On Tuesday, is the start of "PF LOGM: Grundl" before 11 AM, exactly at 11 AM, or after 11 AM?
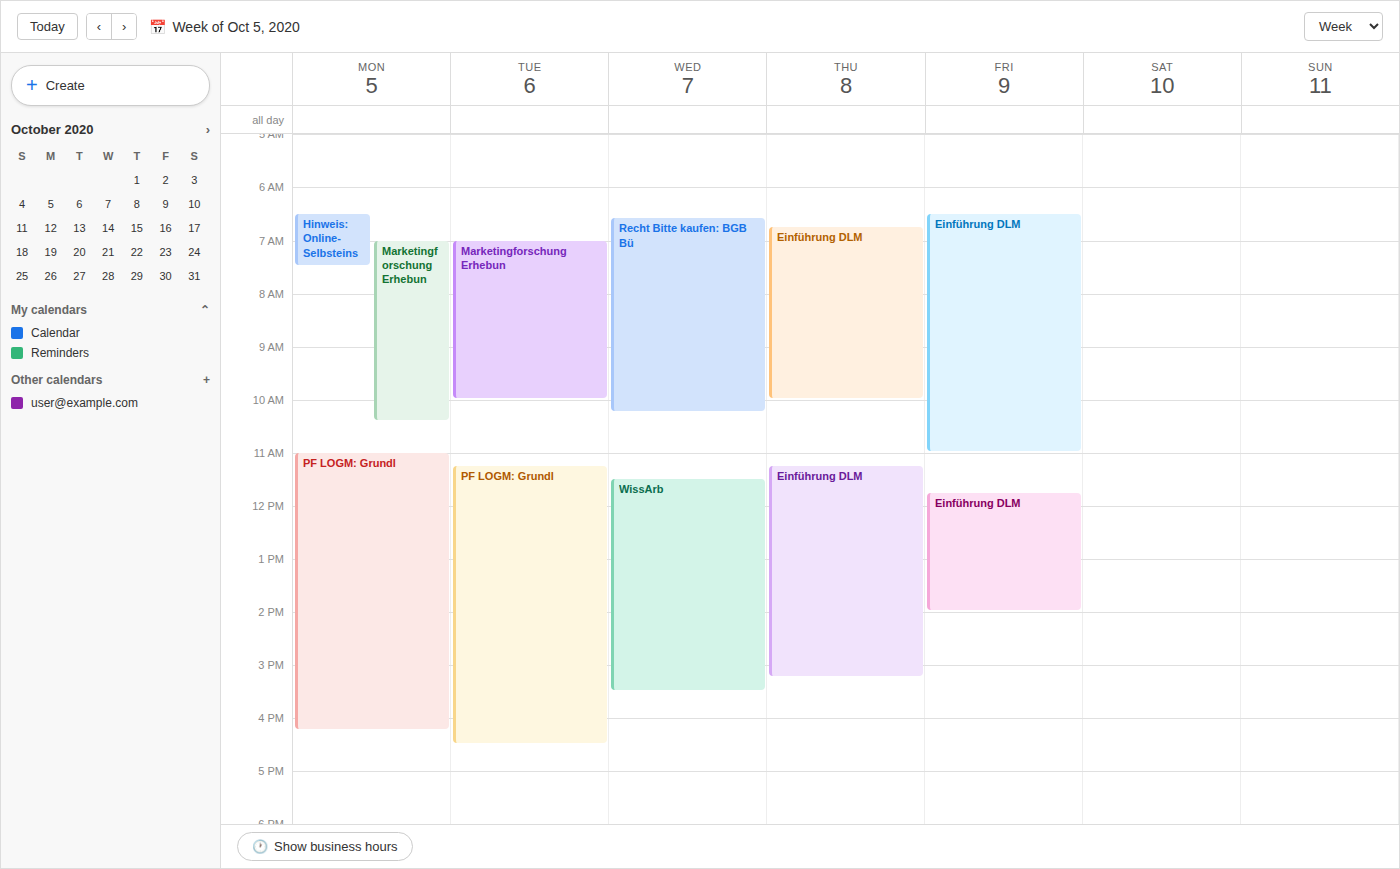
11:15 AM -- after 11 AM, 15 minutes below the 11 AM line.